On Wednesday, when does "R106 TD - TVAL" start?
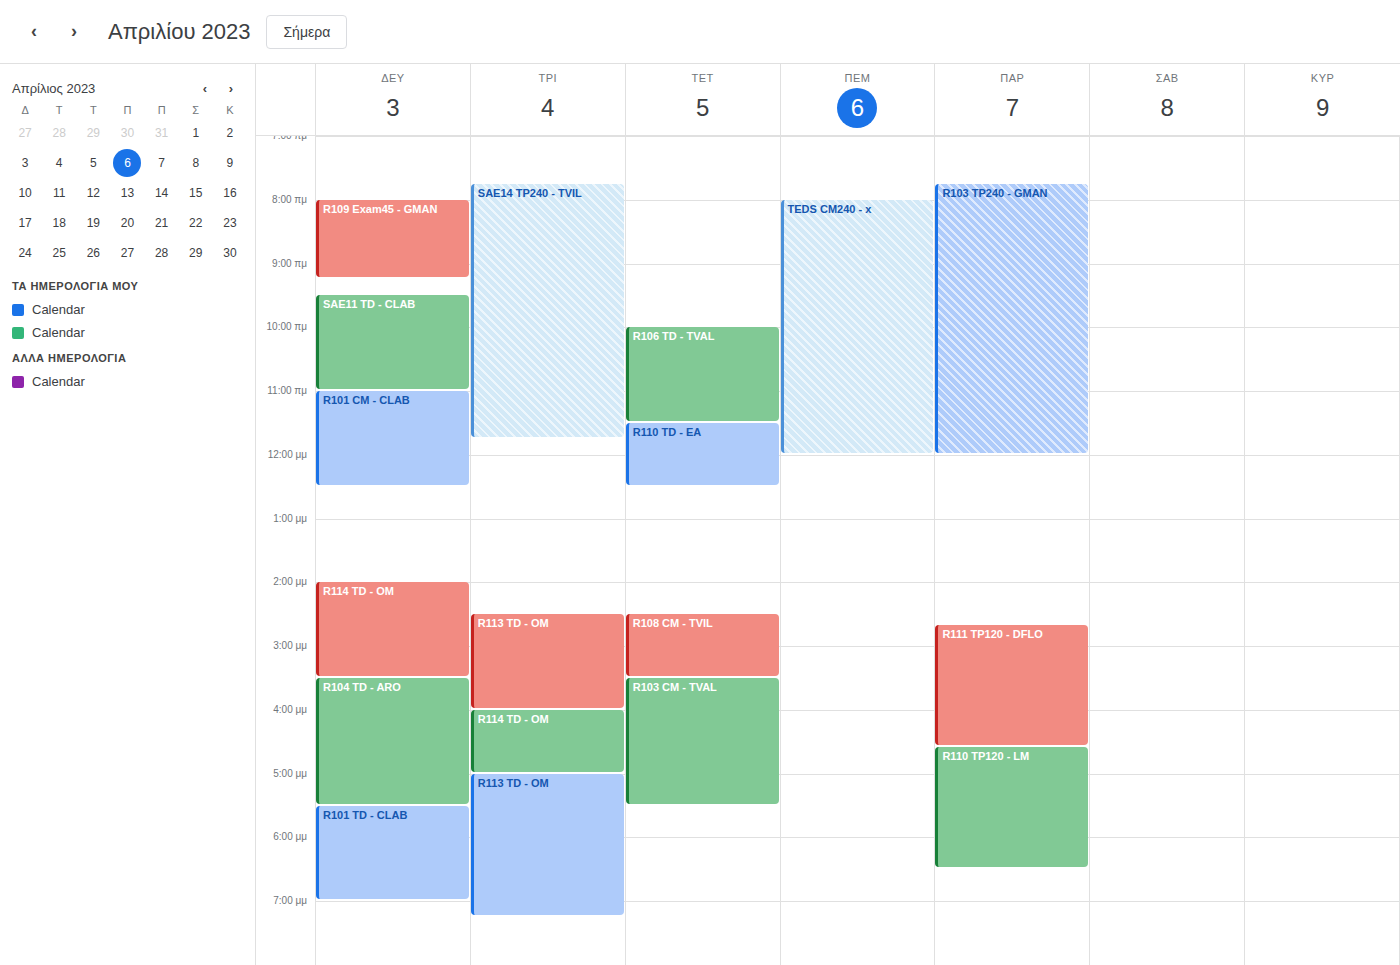
10:00 AM